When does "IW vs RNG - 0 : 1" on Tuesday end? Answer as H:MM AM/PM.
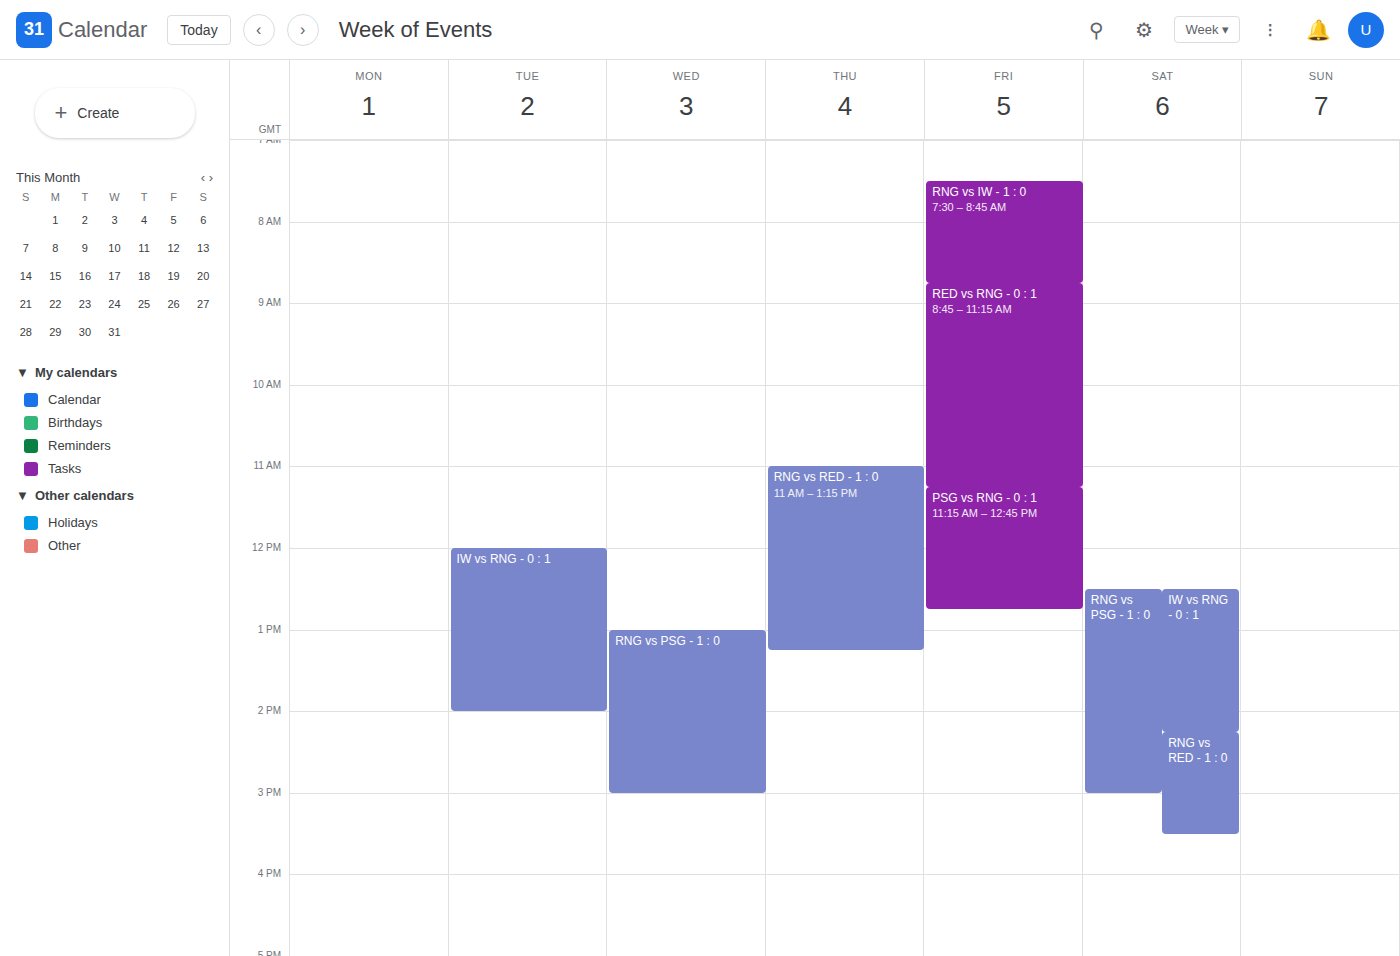
2:00 PM